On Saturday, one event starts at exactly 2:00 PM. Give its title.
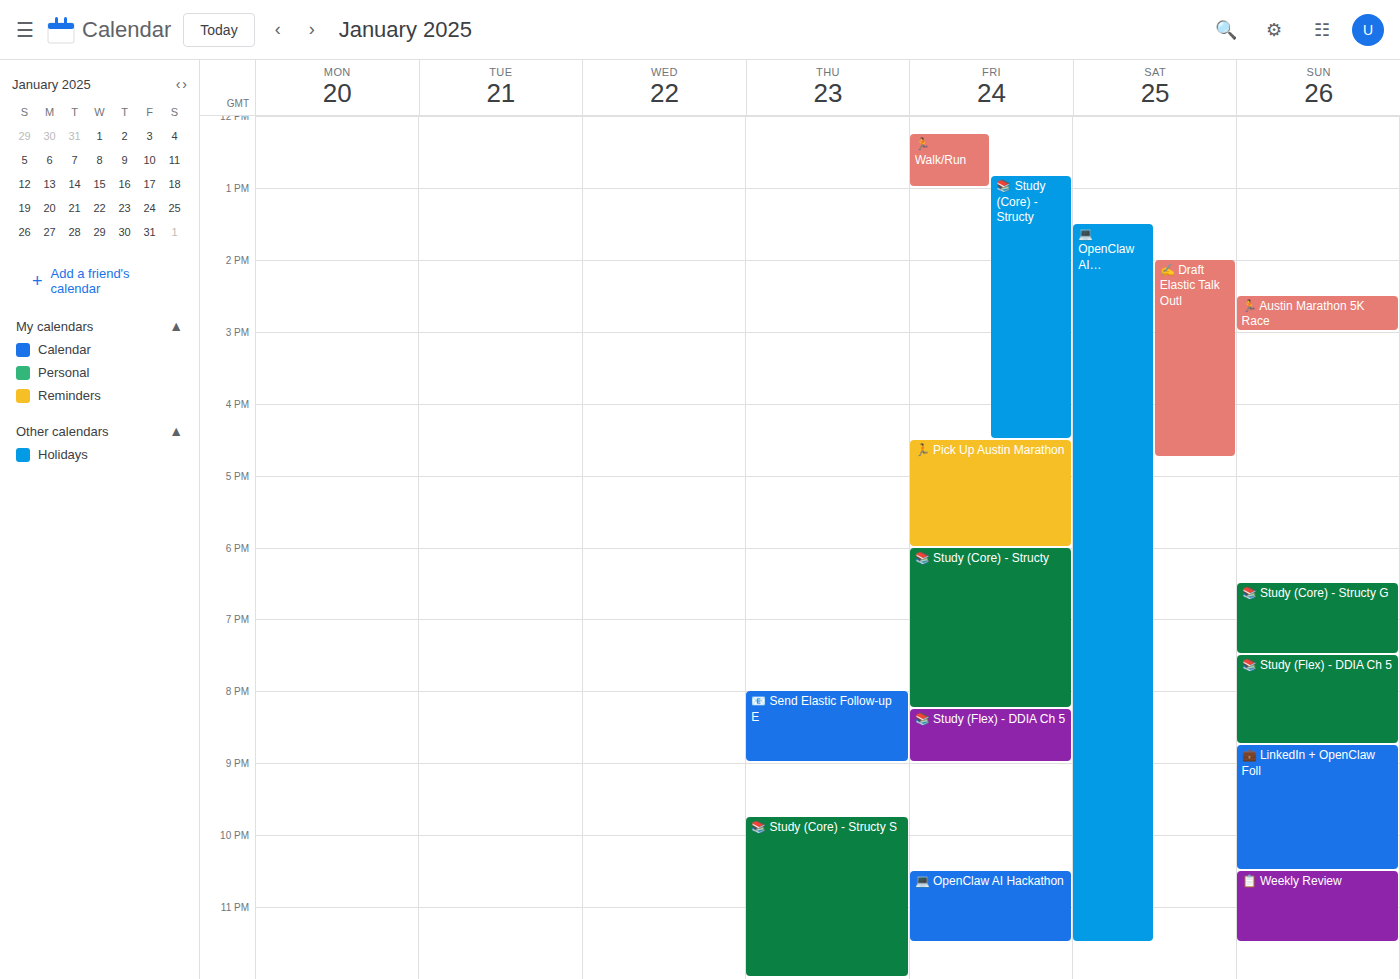
"✍️ Draft Elastic Talk Outl"